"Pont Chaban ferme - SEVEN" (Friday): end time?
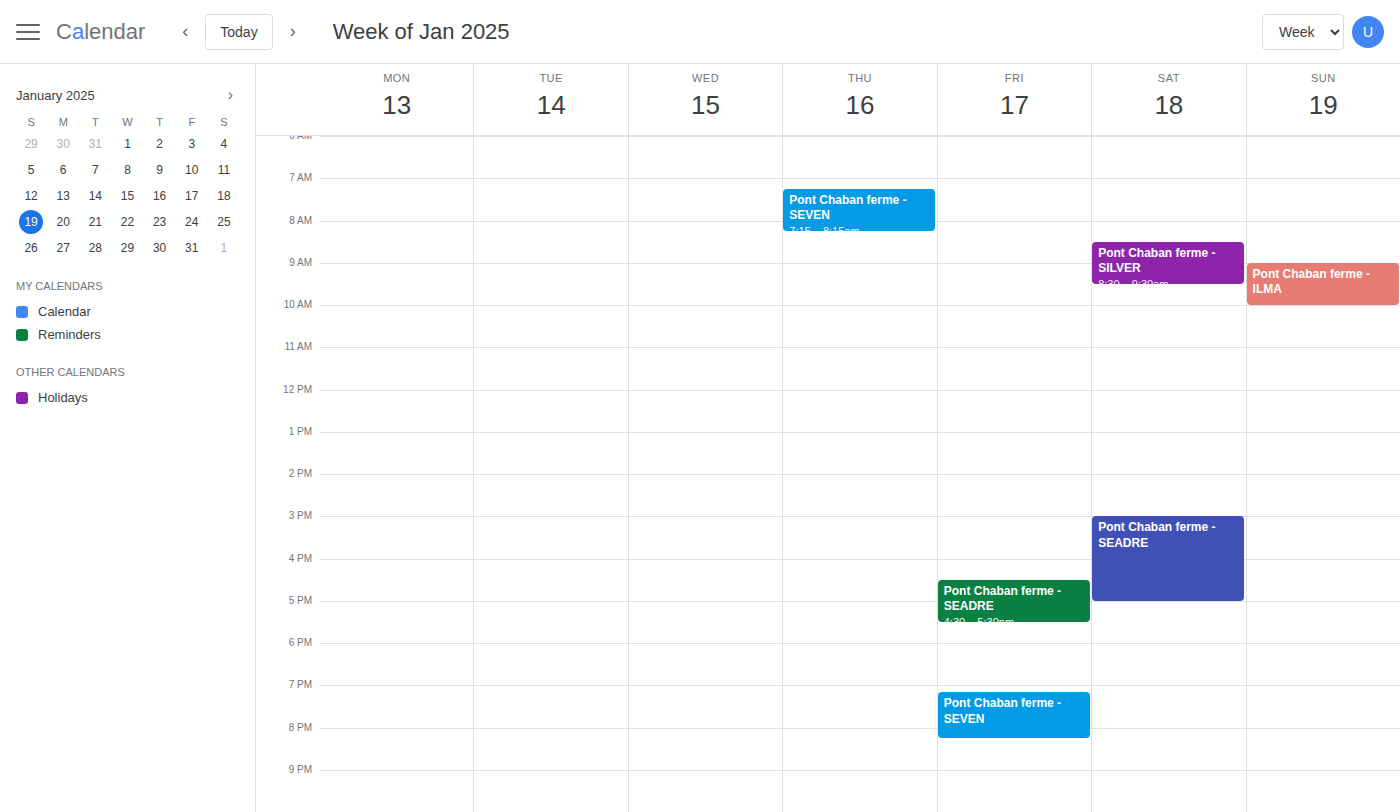
8:15 PM